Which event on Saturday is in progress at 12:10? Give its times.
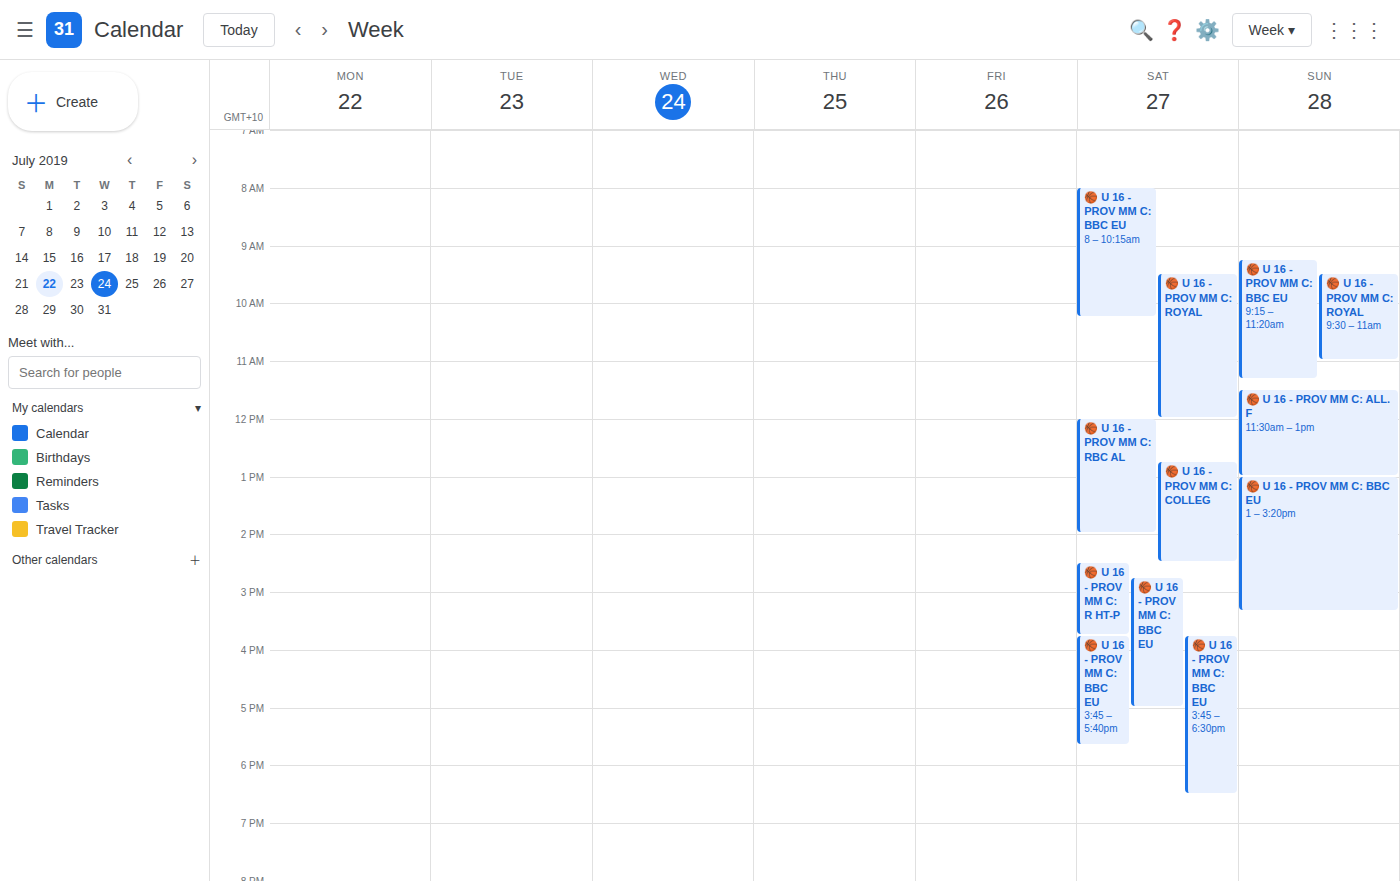
"🏀 U 16 - PROV MM C: RBC AL", 12:00 to 14:00